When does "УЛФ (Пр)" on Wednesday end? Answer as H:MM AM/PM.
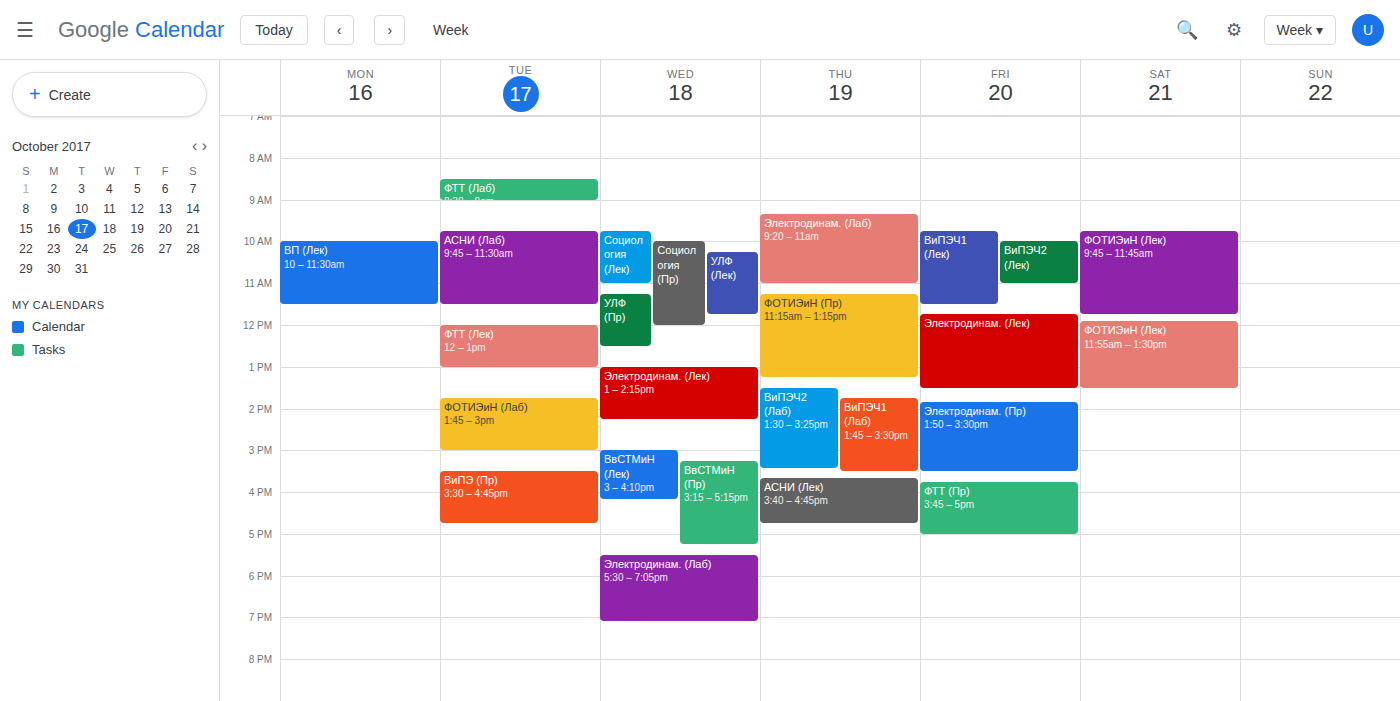
12:30 PM